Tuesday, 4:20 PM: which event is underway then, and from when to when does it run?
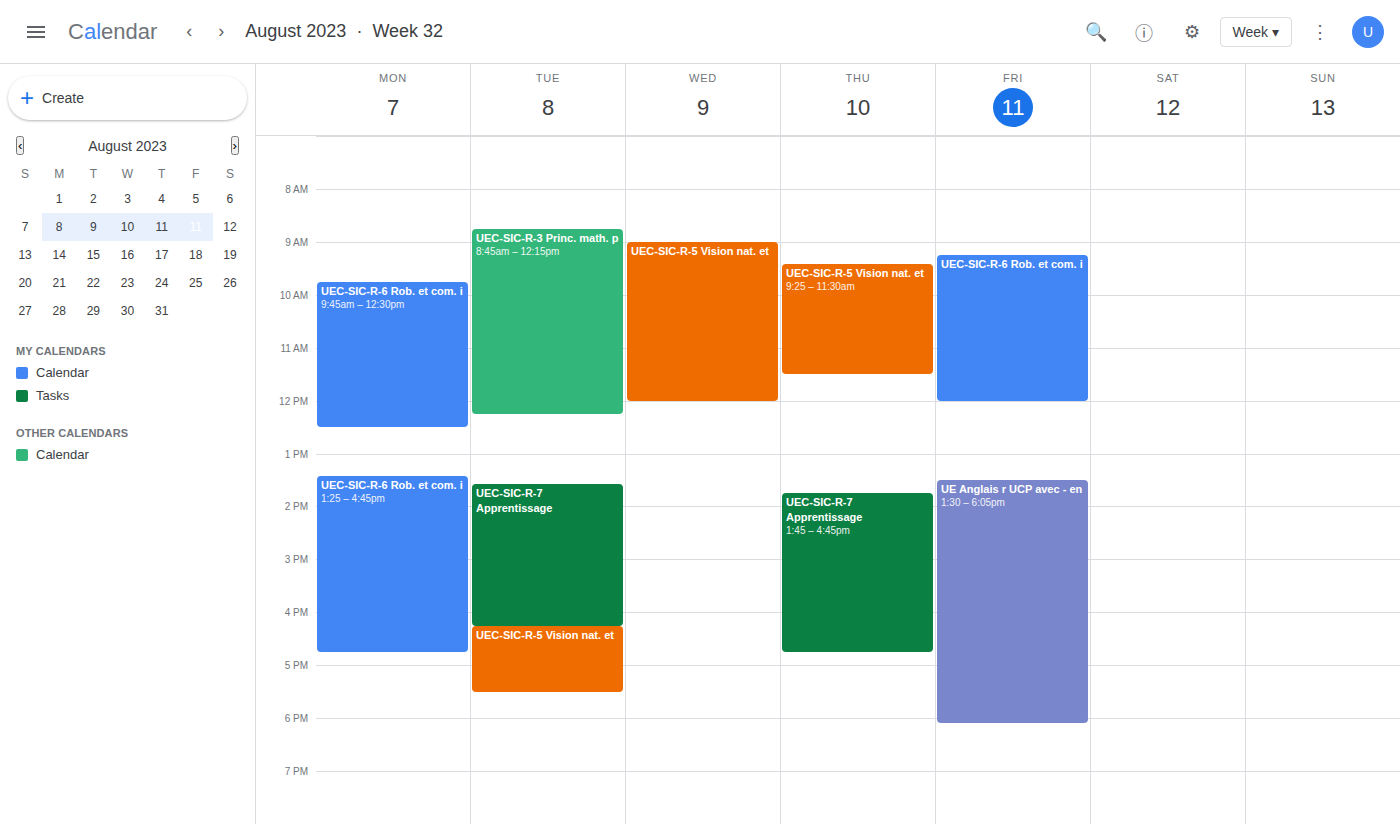
"UEC-SIC-R-5 Vision nat. et", 4:15 PM to 5:30 PM